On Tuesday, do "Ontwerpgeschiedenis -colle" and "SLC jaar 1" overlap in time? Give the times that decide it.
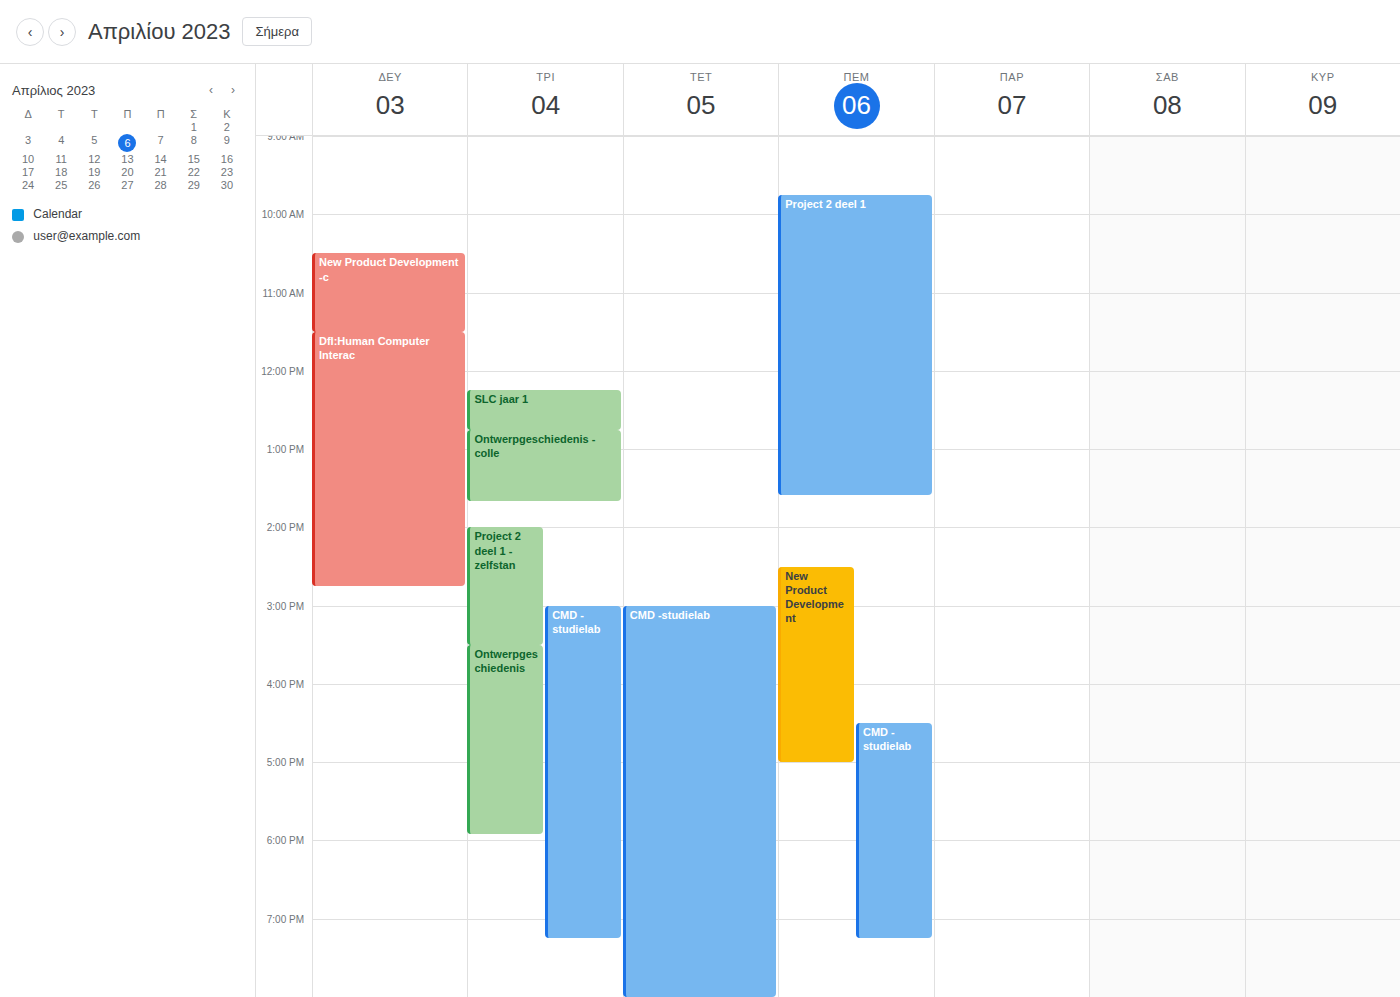
"SLC jaar 1" ends at 12:45, exactly when "Ontwerpgeschiedenis -colle" starts -- they touch but do not overlap.